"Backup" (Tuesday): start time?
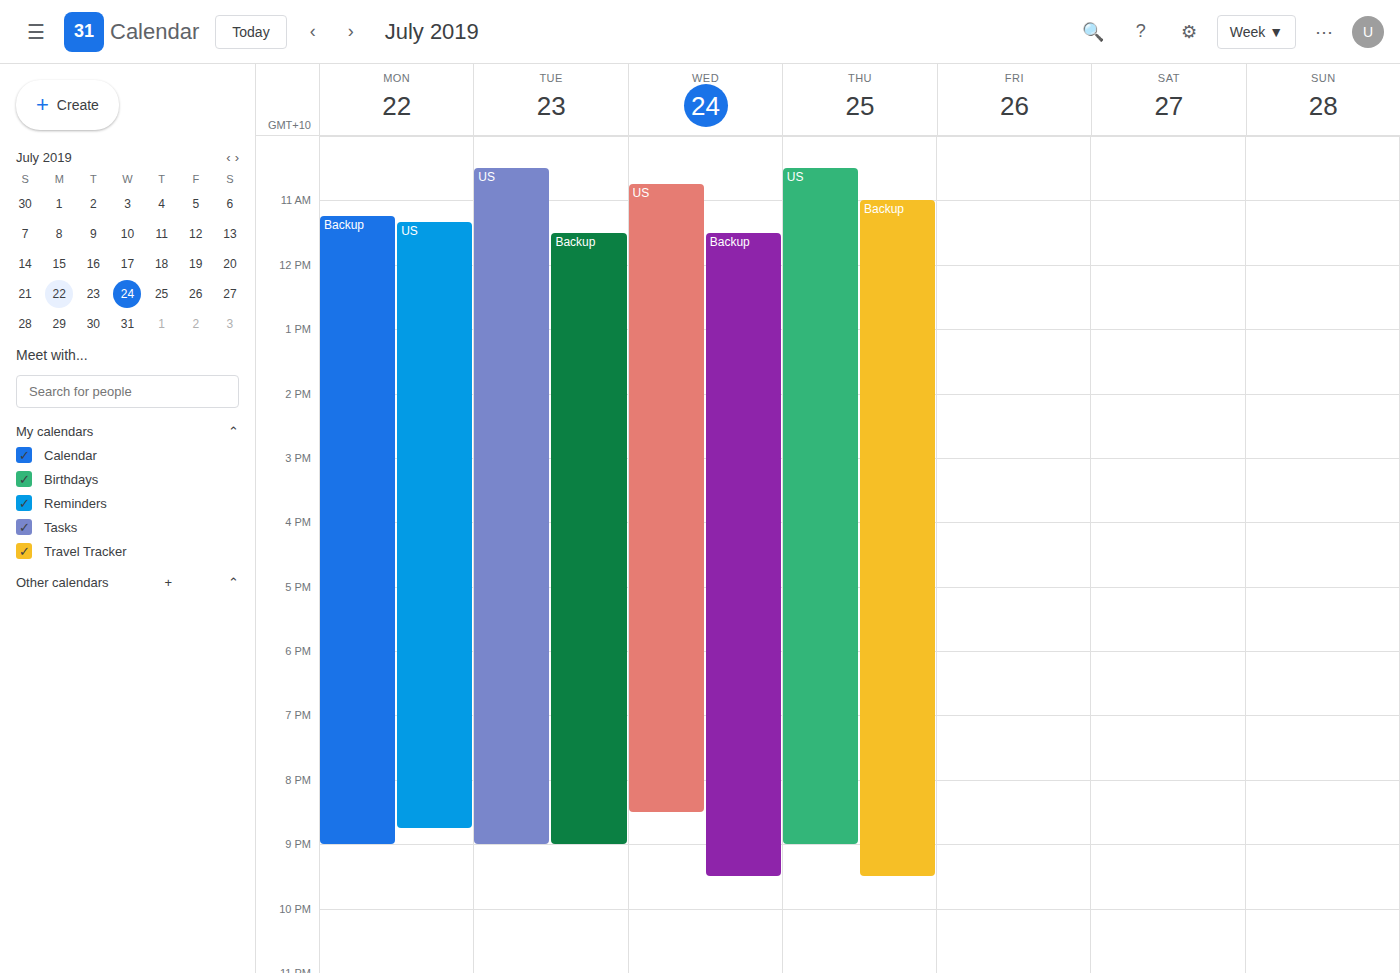
11:30